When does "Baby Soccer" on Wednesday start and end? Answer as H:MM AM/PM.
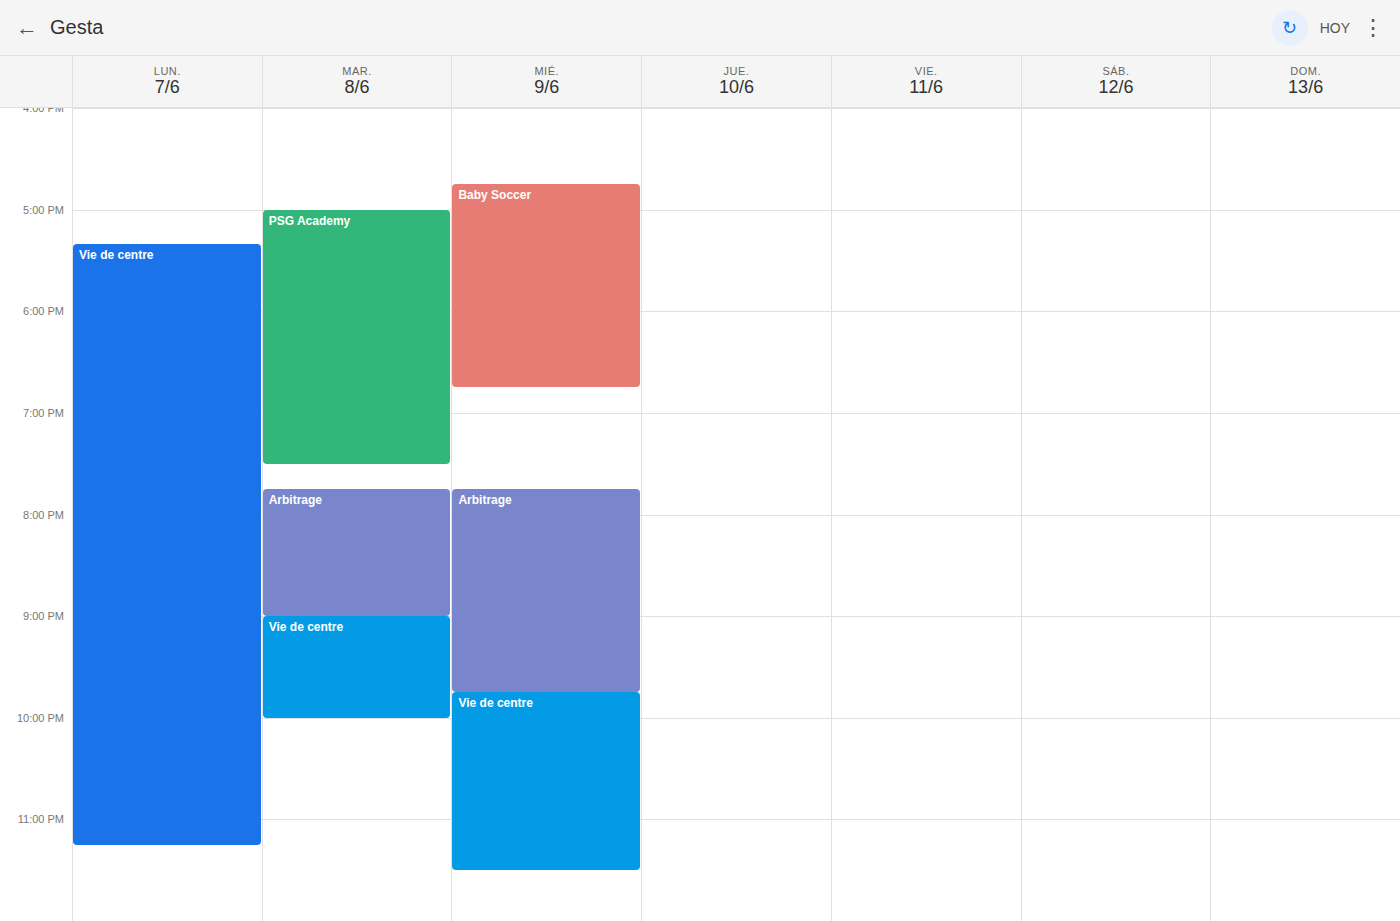
4:45 PM to 6:45 PM